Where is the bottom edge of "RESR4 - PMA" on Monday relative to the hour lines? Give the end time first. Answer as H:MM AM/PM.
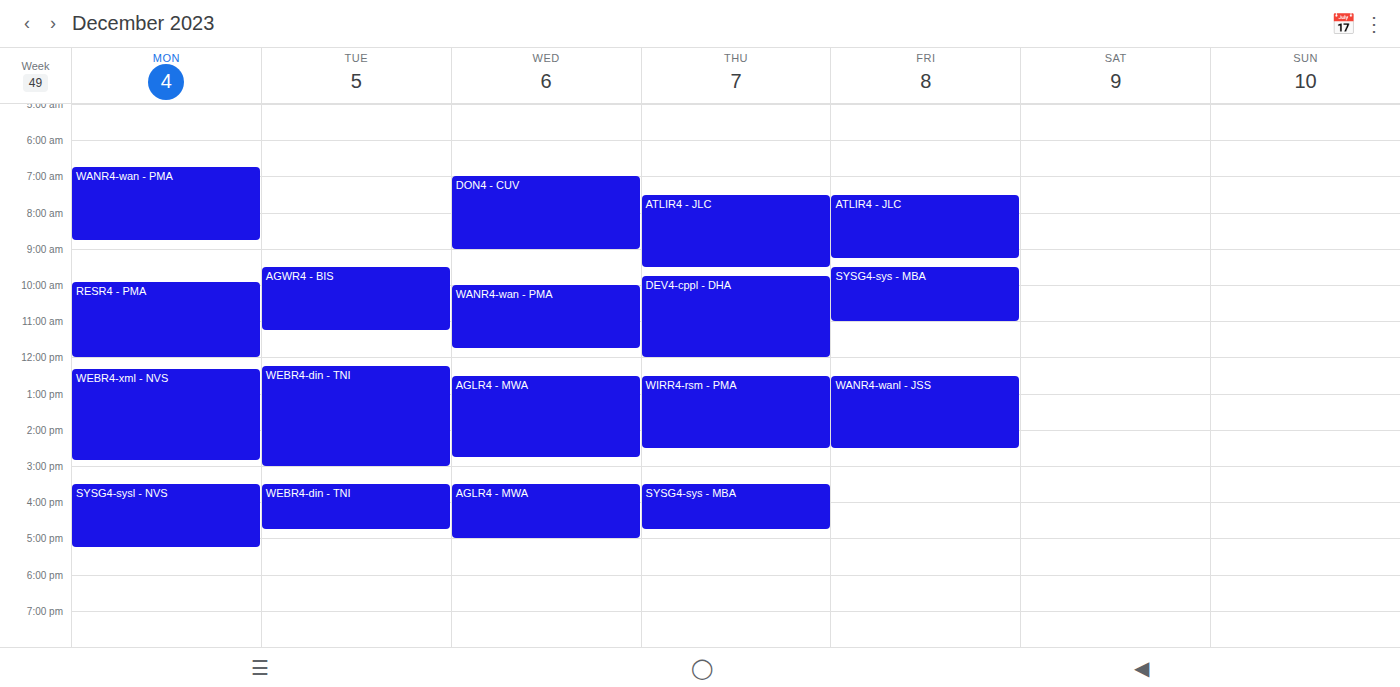
12:00 PM -- exactly on the 12 PM line.